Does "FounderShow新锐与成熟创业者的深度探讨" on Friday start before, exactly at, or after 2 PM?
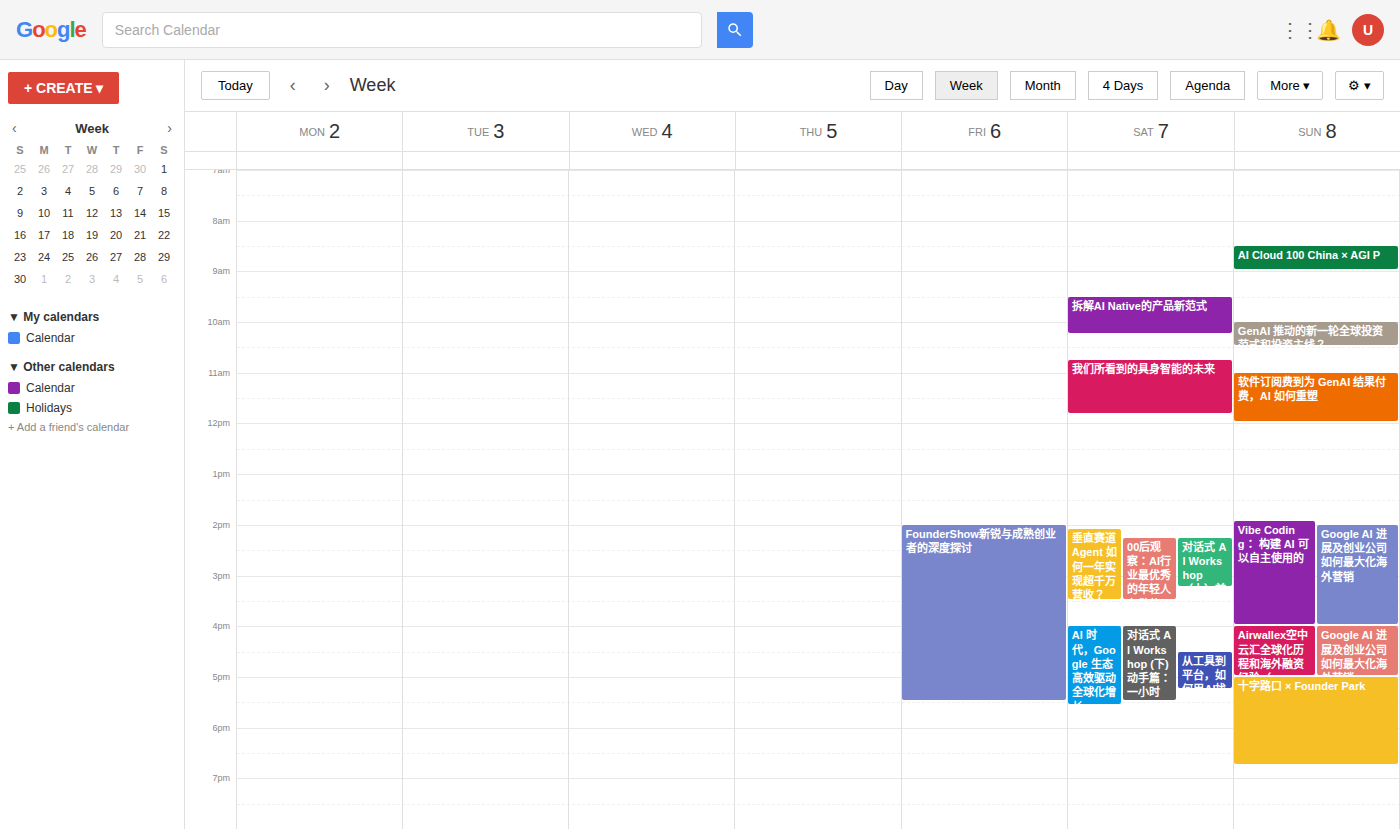
2:00 PM -- exactly at 2 PM, on the 2 PM line.